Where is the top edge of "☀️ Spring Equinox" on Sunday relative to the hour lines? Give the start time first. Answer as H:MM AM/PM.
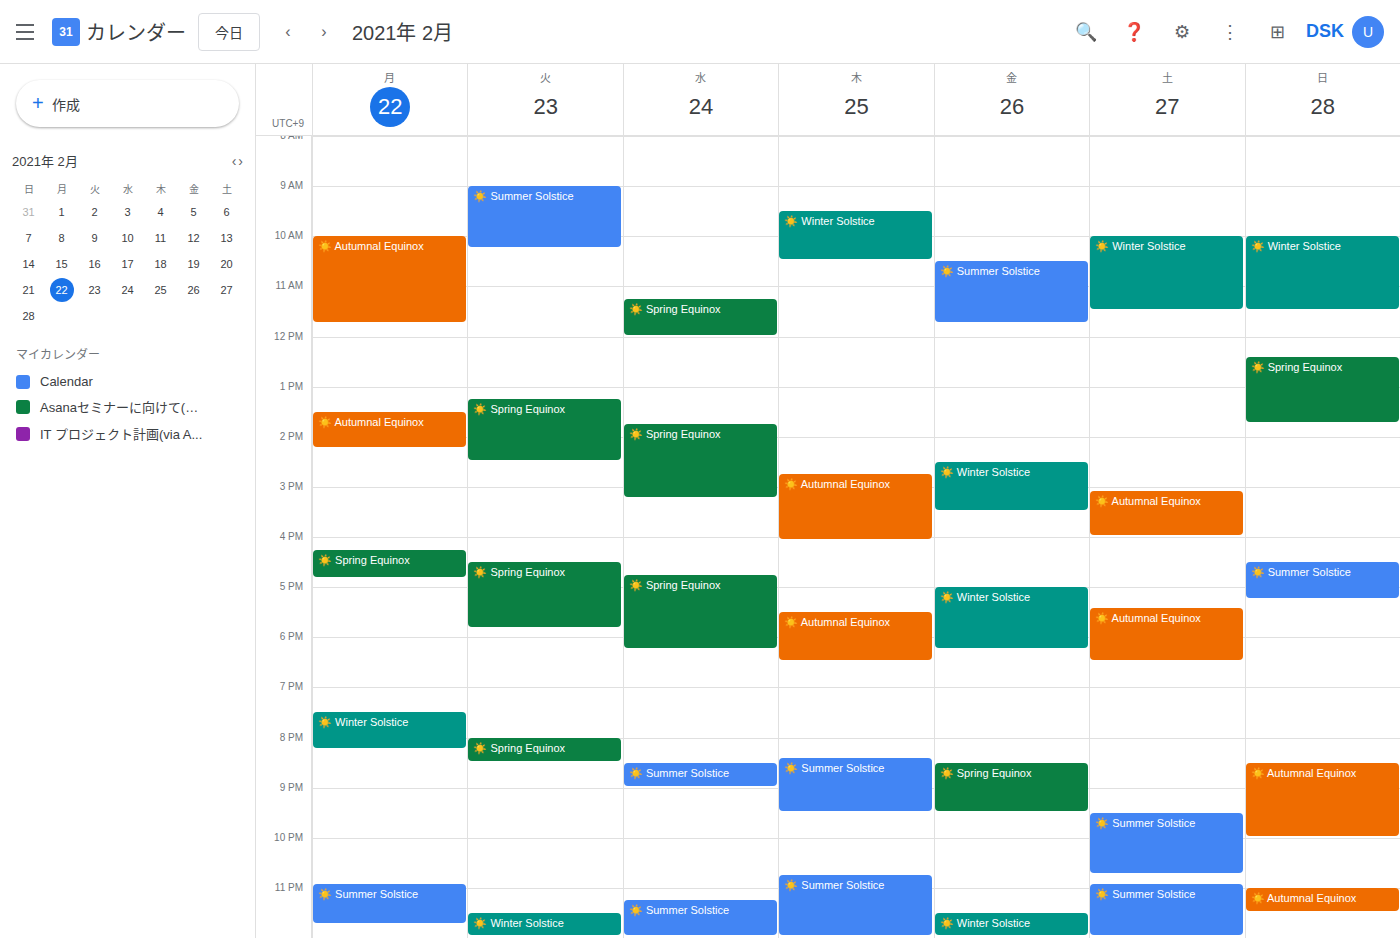
12:25 PM -- neither: 25 minutes below the 12 PM line and 35 minutes above the 1 PM line.